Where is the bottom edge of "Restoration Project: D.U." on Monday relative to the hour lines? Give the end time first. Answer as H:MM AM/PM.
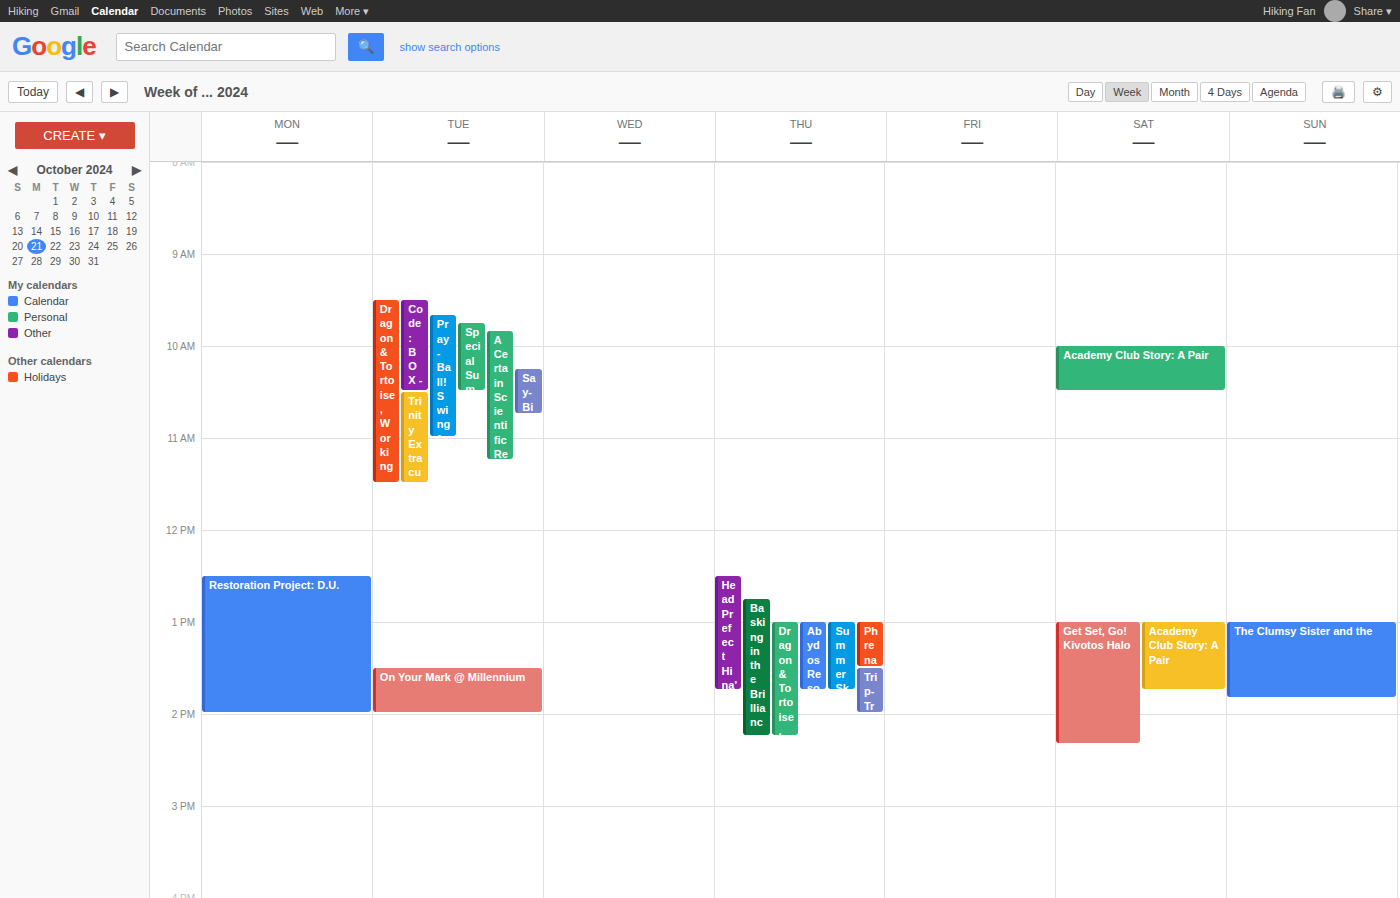
2:00 PM -- exactly on the 2 PM line.